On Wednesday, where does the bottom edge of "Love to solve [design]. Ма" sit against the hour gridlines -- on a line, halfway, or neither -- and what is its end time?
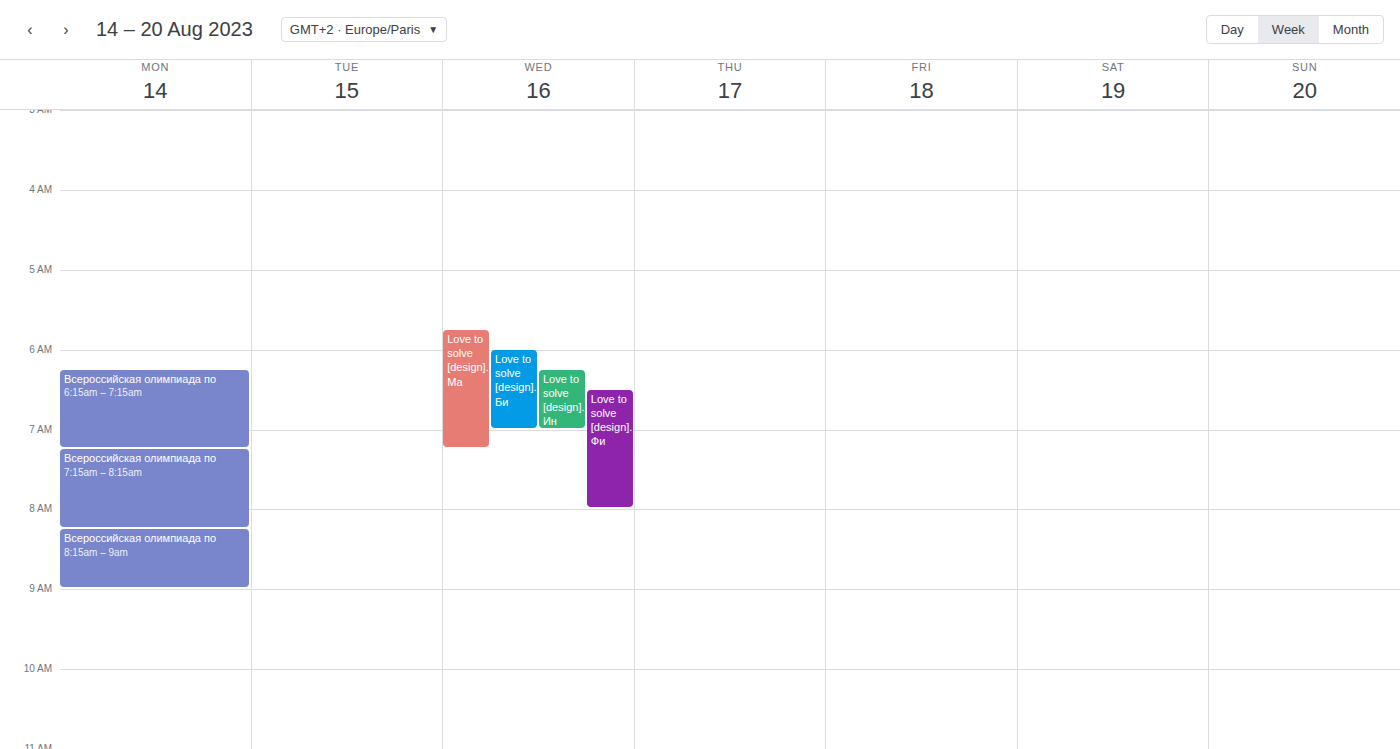
7:15 AM -- neither: a quarter of the way from the 7 AM line to the 8 AM line.